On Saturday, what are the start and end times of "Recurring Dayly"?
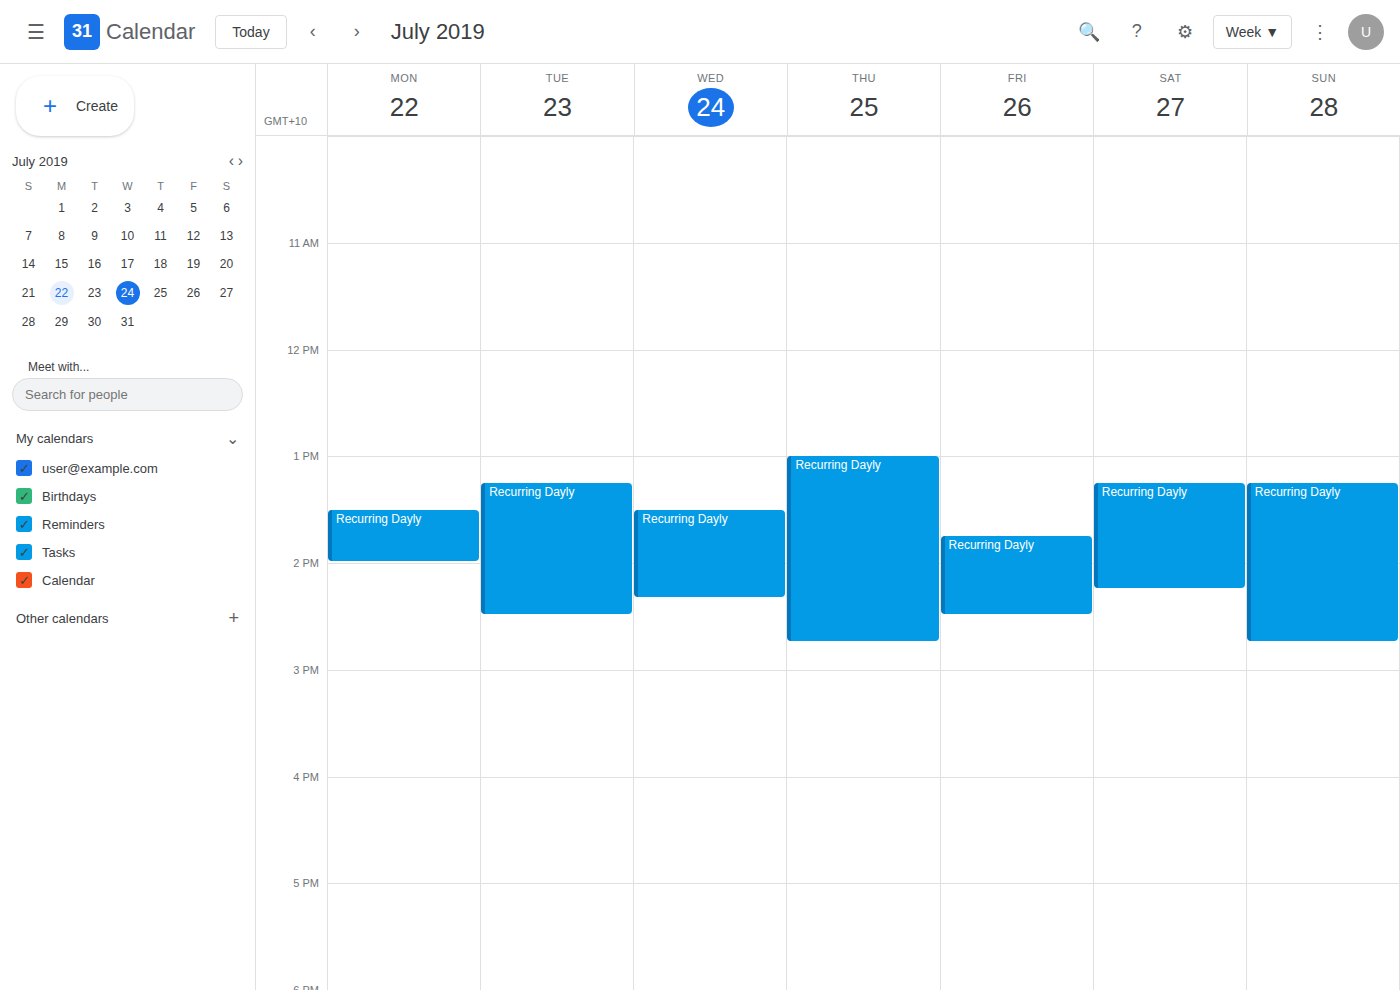
1:15 PM to 2:15 PM